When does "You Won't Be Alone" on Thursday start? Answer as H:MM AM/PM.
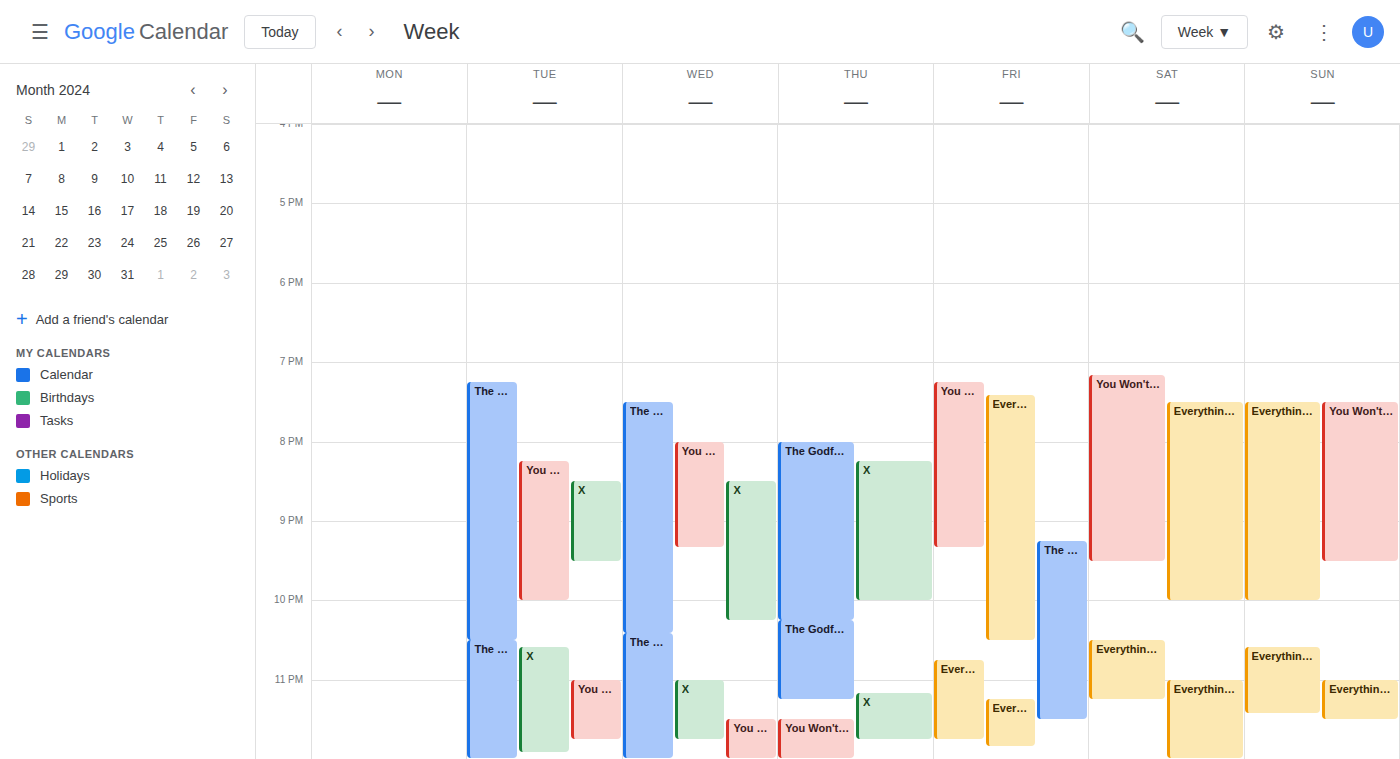
11:30 PM